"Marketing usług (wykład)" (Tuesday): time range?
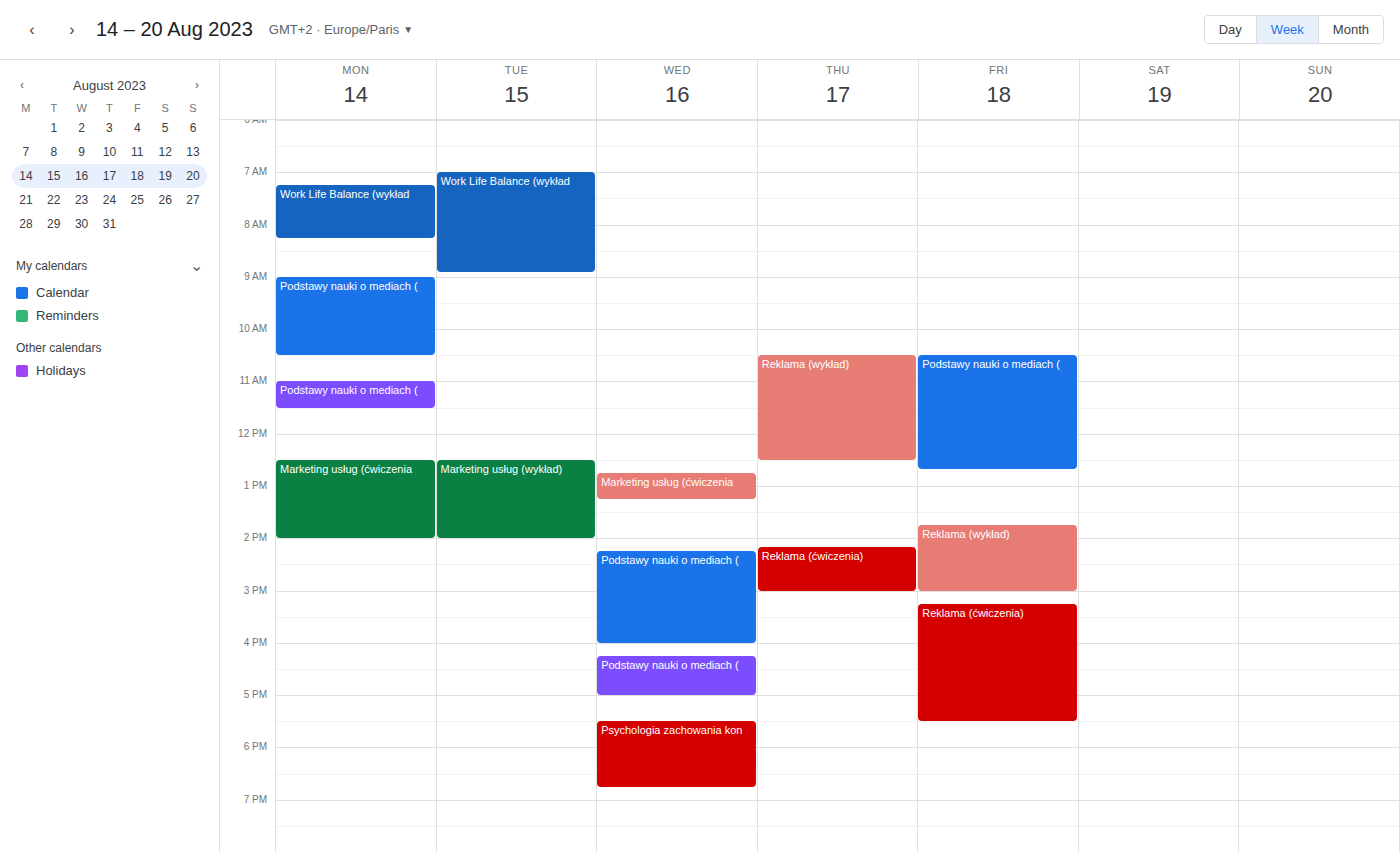
12:30 PM to 2:00 PM